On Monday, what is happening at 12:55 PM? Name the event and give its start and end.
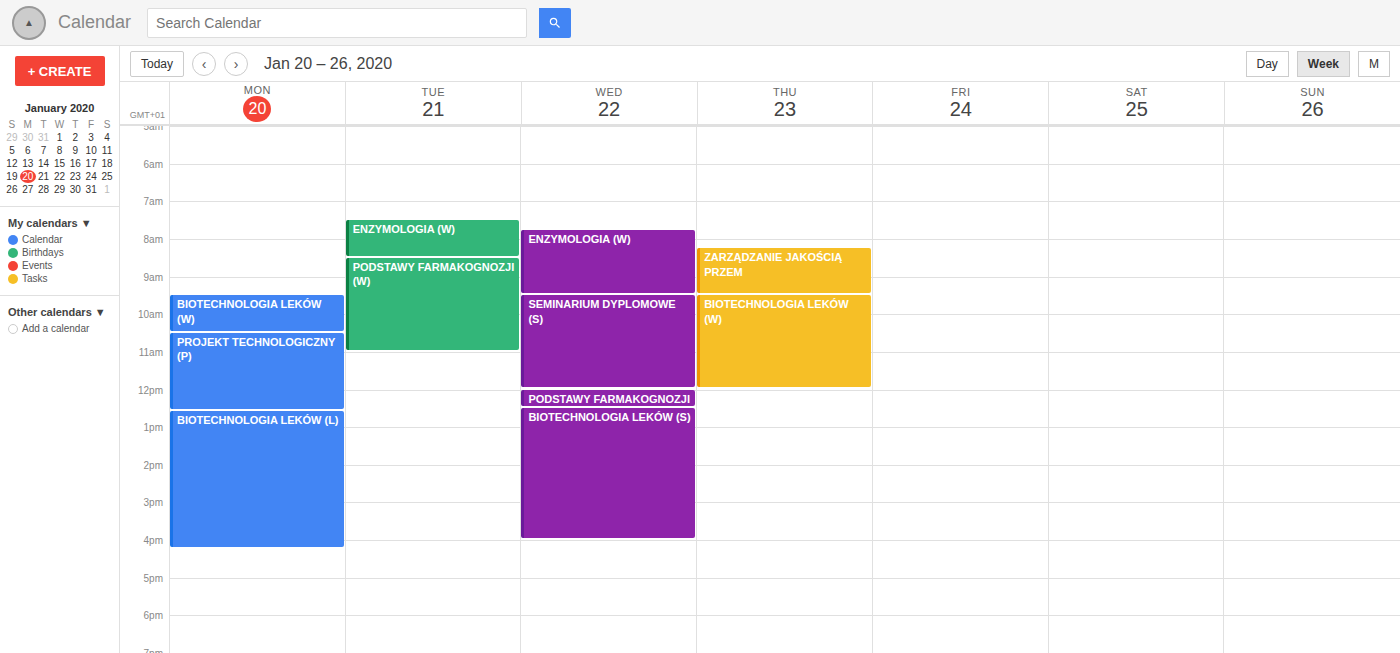
"BIOTECHNOLOGIA LEKÓW (L)", 12:35 PM to 4:15 PM